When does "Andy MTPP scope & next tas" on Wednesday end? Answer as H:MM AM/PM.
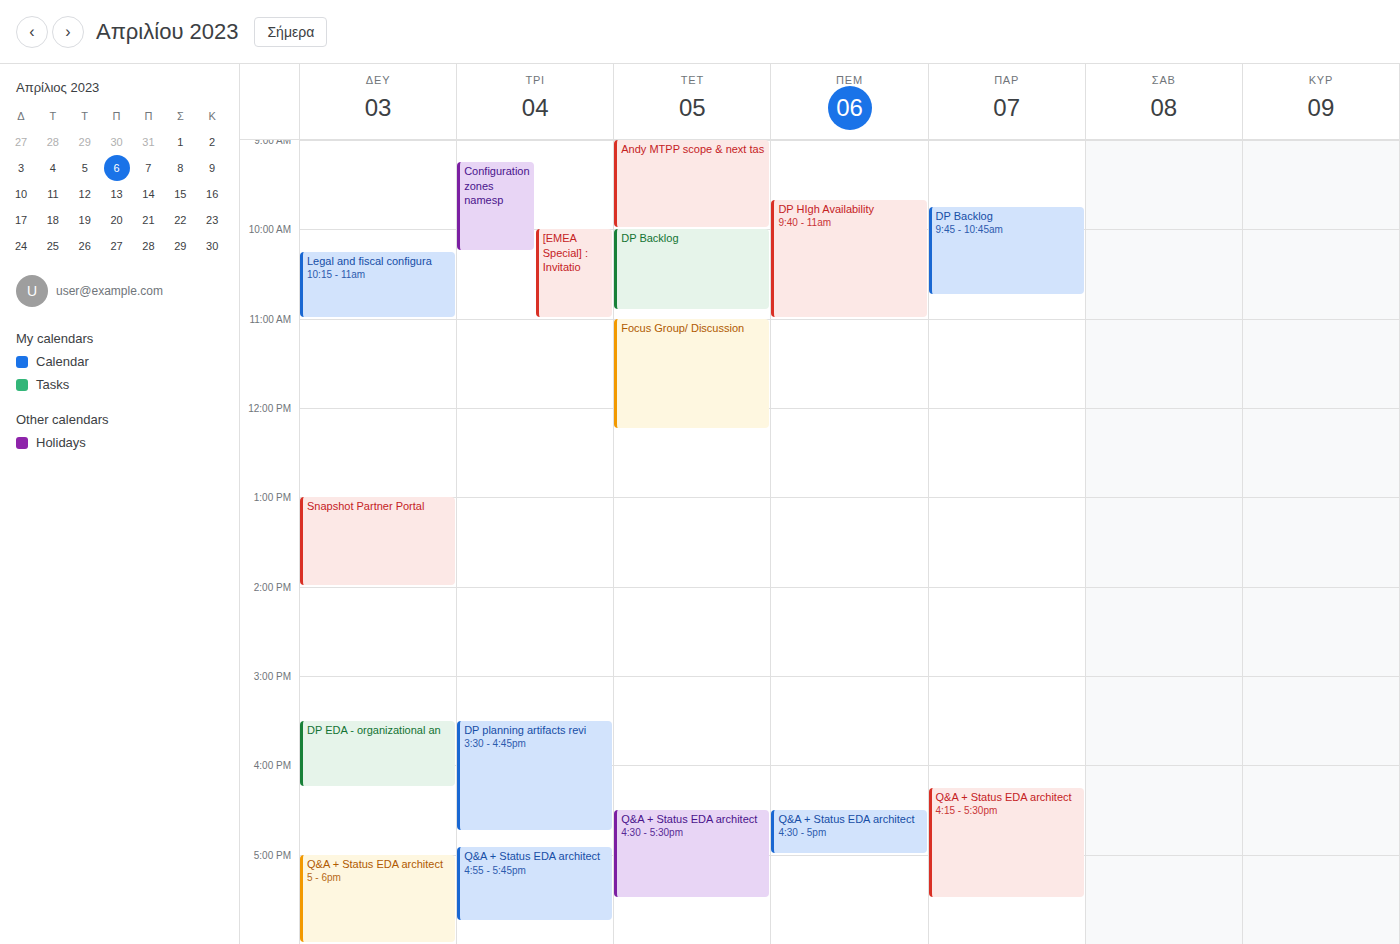
10:00 AM